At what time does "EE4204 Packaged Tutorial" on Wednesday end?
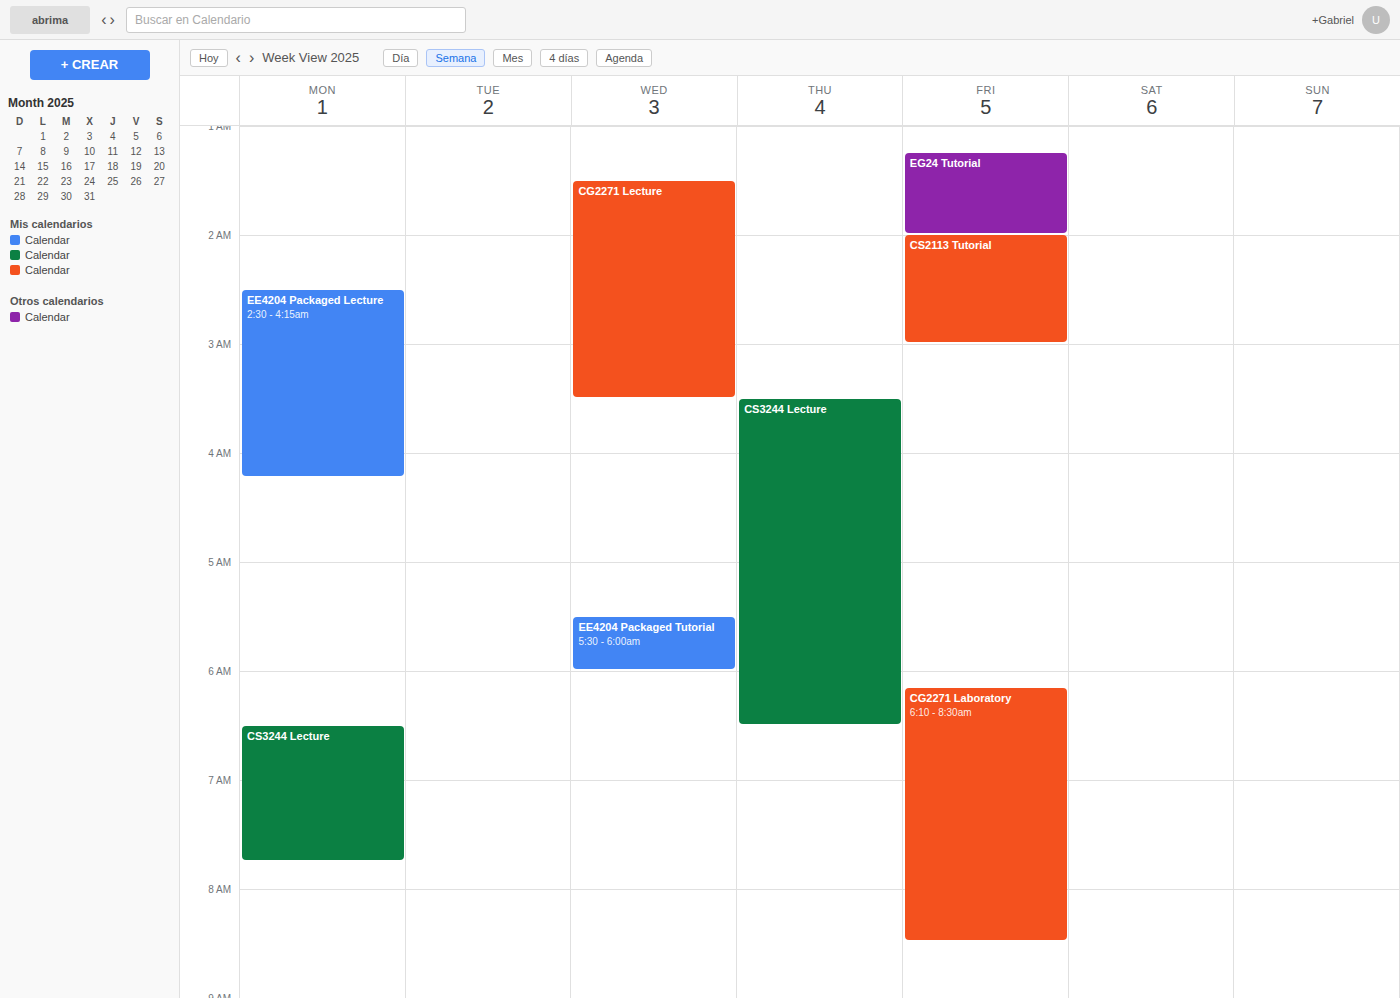
6:00 AM